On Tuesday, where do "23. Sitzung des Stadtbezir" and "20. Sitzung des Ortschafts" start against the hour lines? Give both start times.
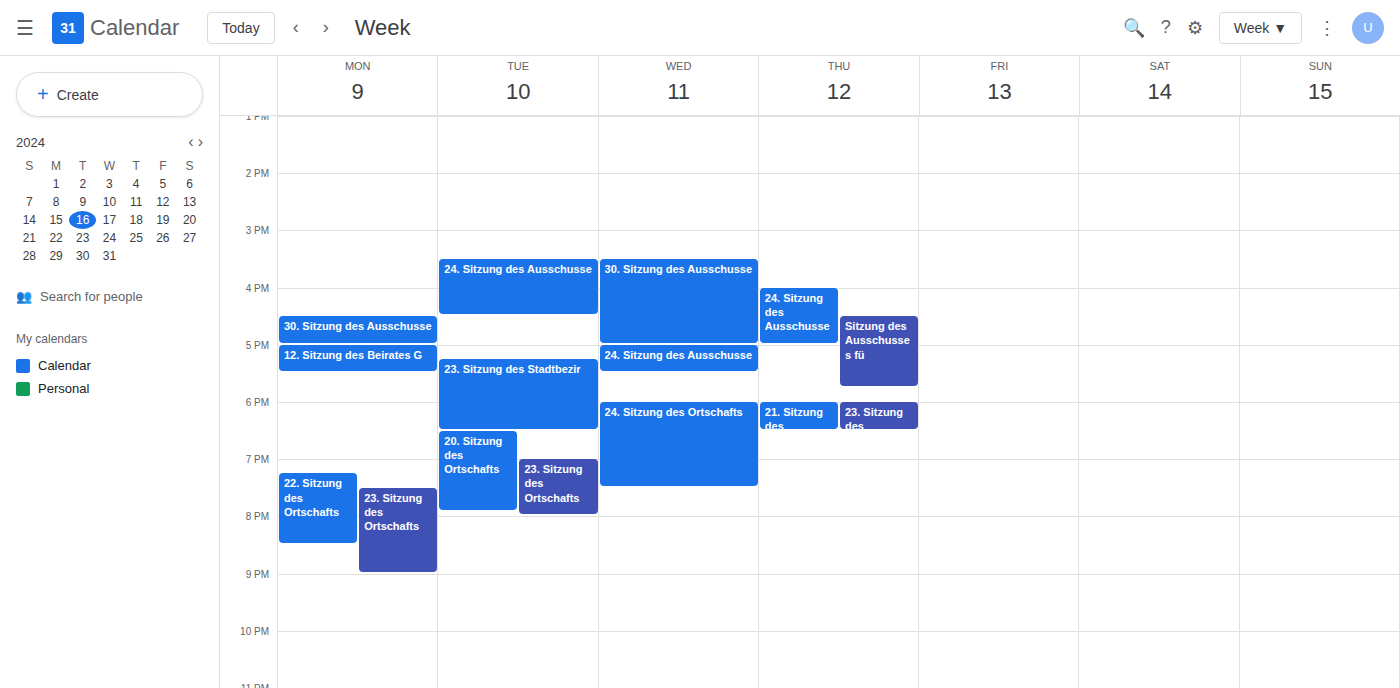
"23. Sitzung des Stadtbezir": 5:15 PM, neither: a quarter of the way from the 5 PM line to the 6 PM line. "20. Sitzung des Ortschafts": 6:30 PM, halfway between the 6 PM and 7 PM lines.